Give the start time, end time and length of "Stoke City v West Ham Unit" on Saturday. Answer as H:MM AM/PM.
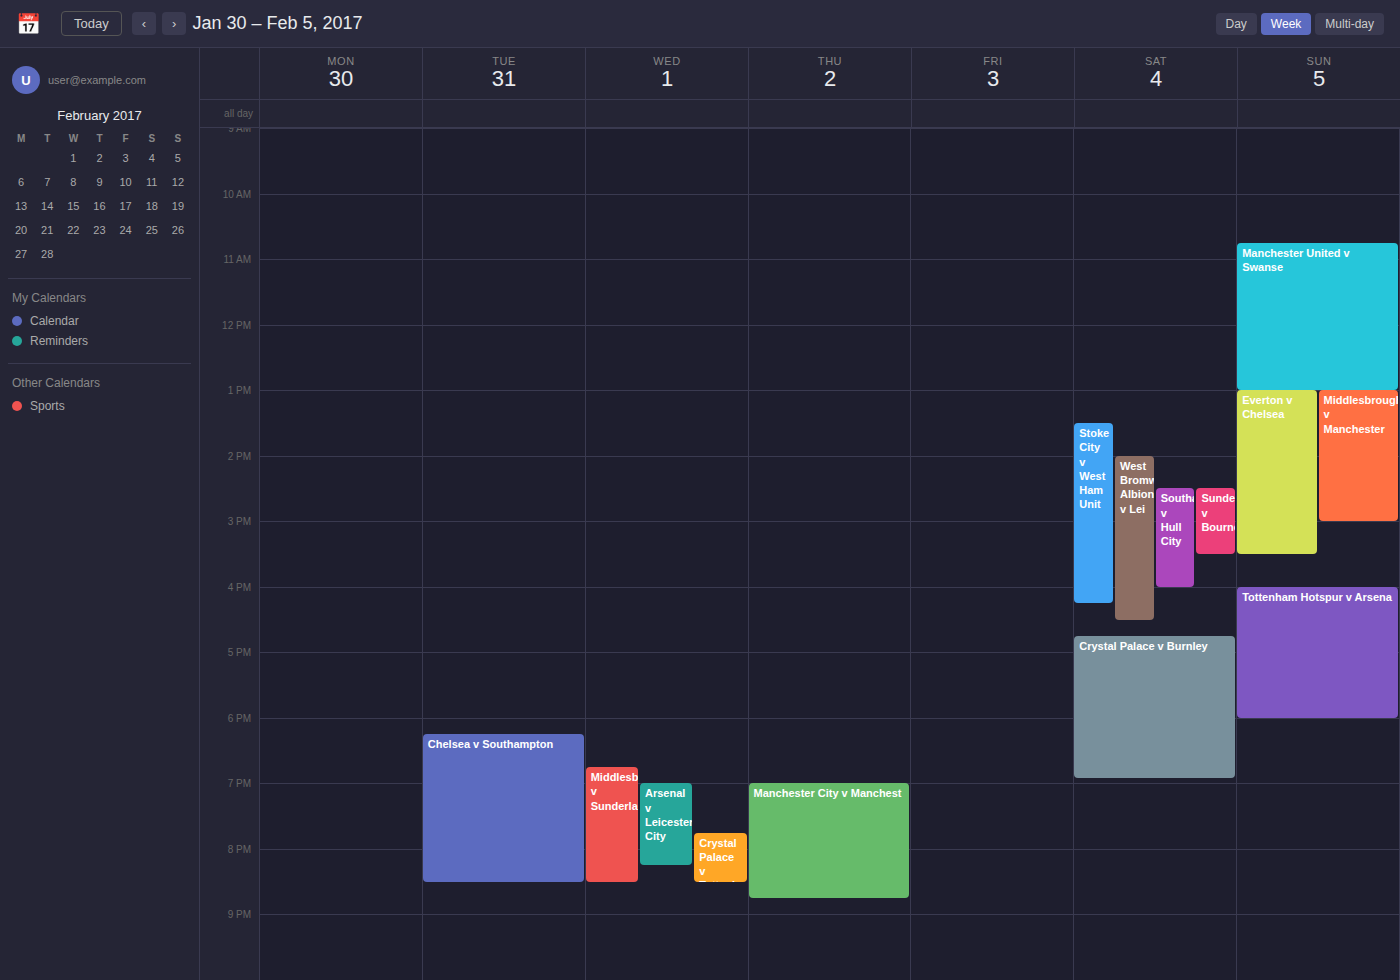
1:30 PM to 4:15 PM, 2 hours 45 minutes